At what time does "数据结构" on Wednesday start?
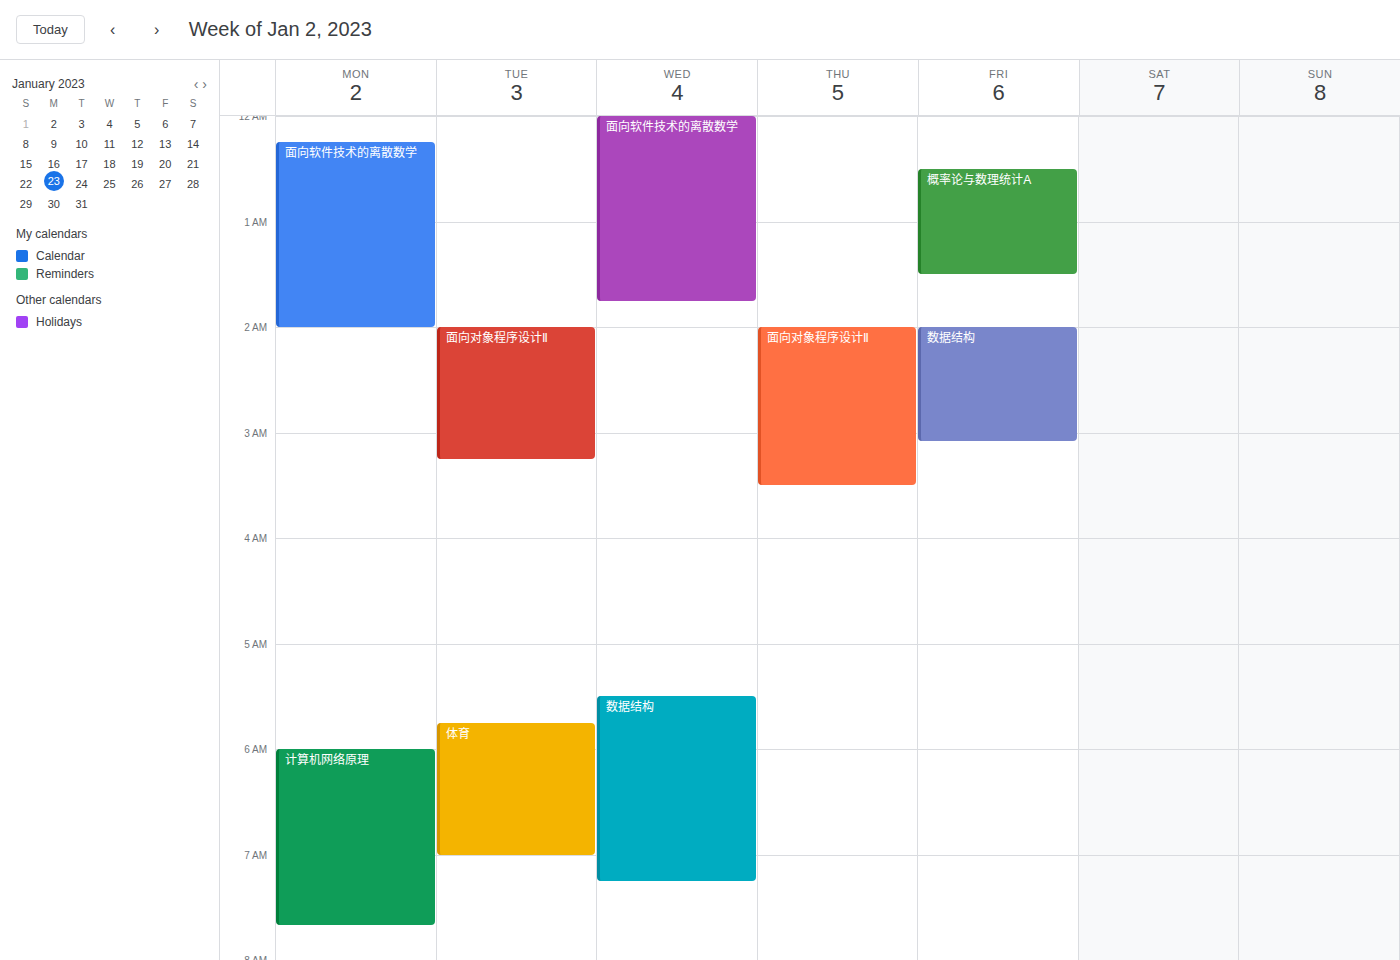
5:30 AM